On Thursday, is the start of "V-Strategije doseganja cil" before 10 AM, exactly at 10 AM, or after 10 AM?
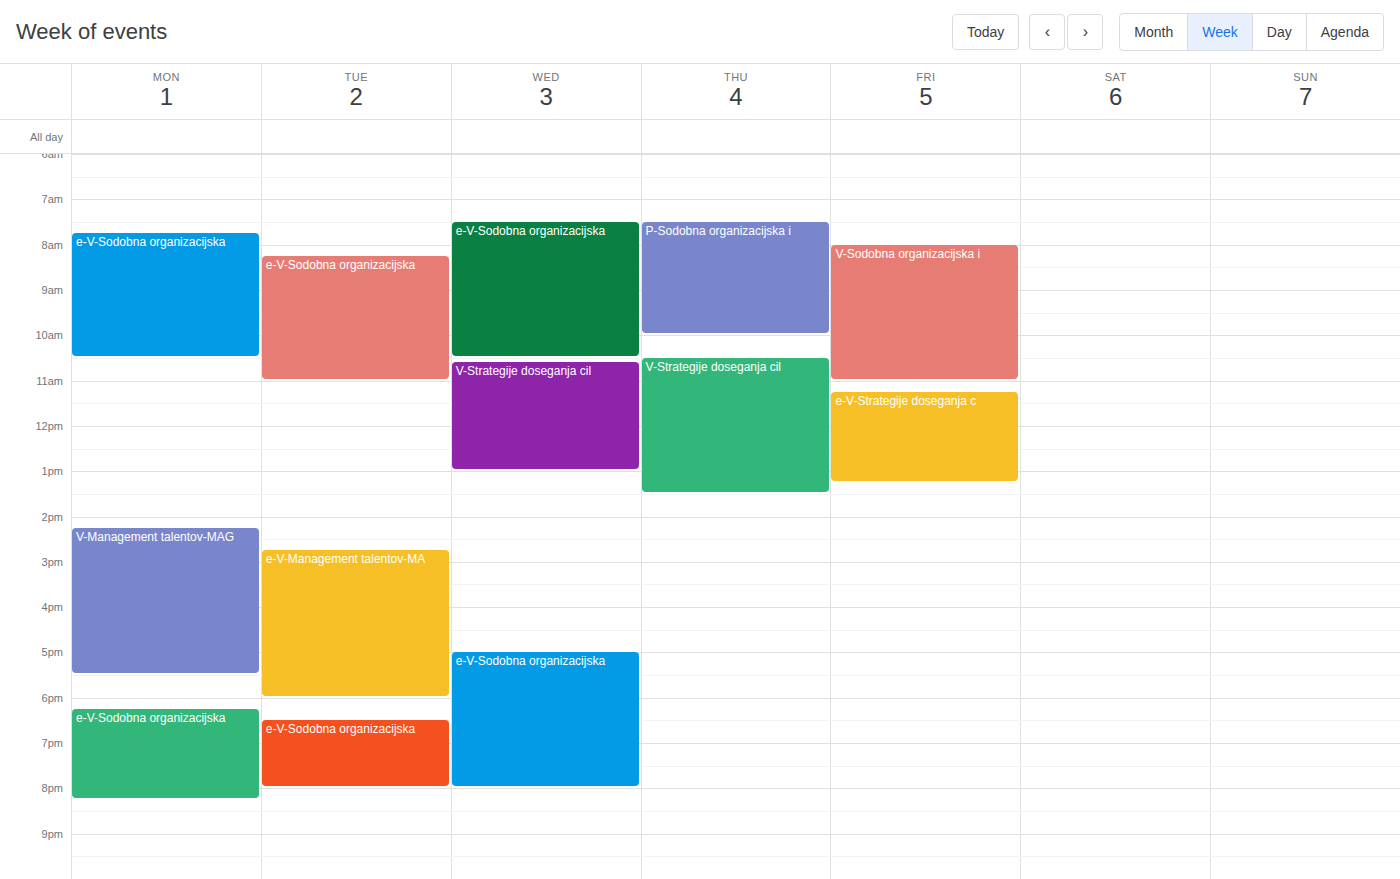
10:30 AM -- after 10 AM, 30 minutes below the 10 AM line.